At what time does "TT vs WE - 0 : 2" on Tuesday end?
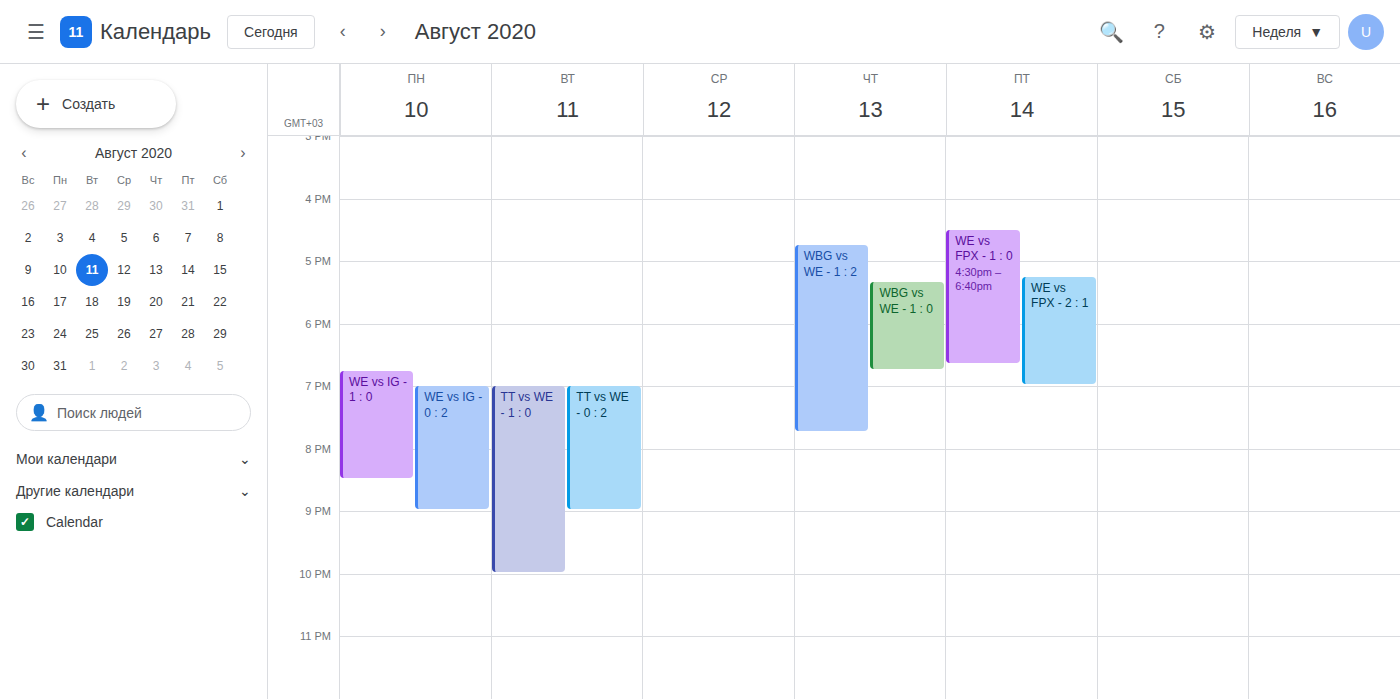
9:00 PM